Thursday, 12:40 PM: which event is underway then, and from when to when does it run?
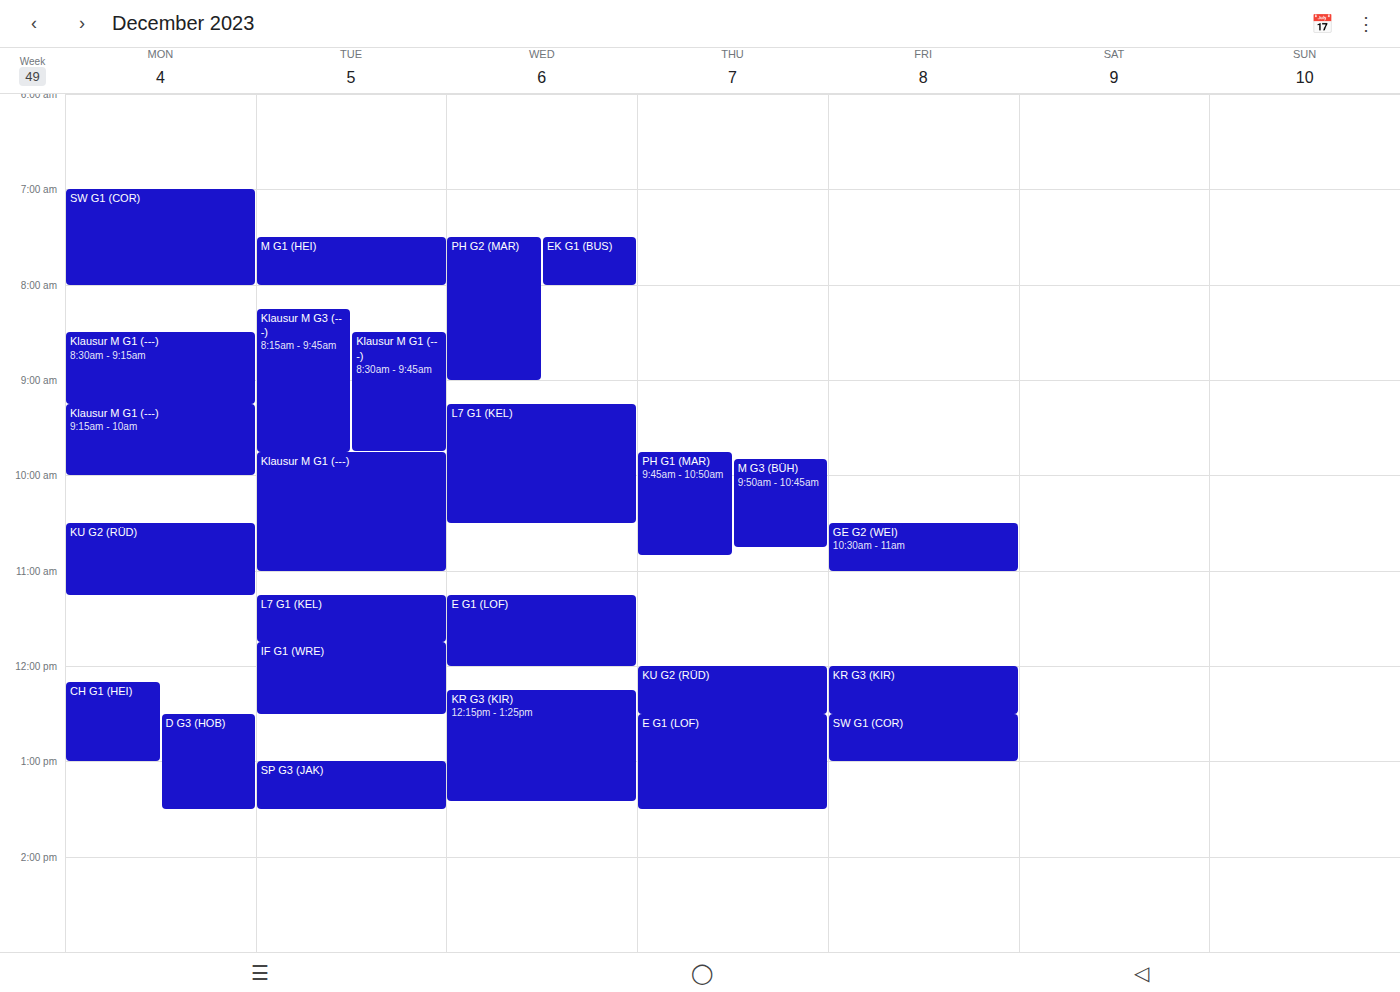
"E G1 (LOF)", 12:30 PM to 1:30 PM